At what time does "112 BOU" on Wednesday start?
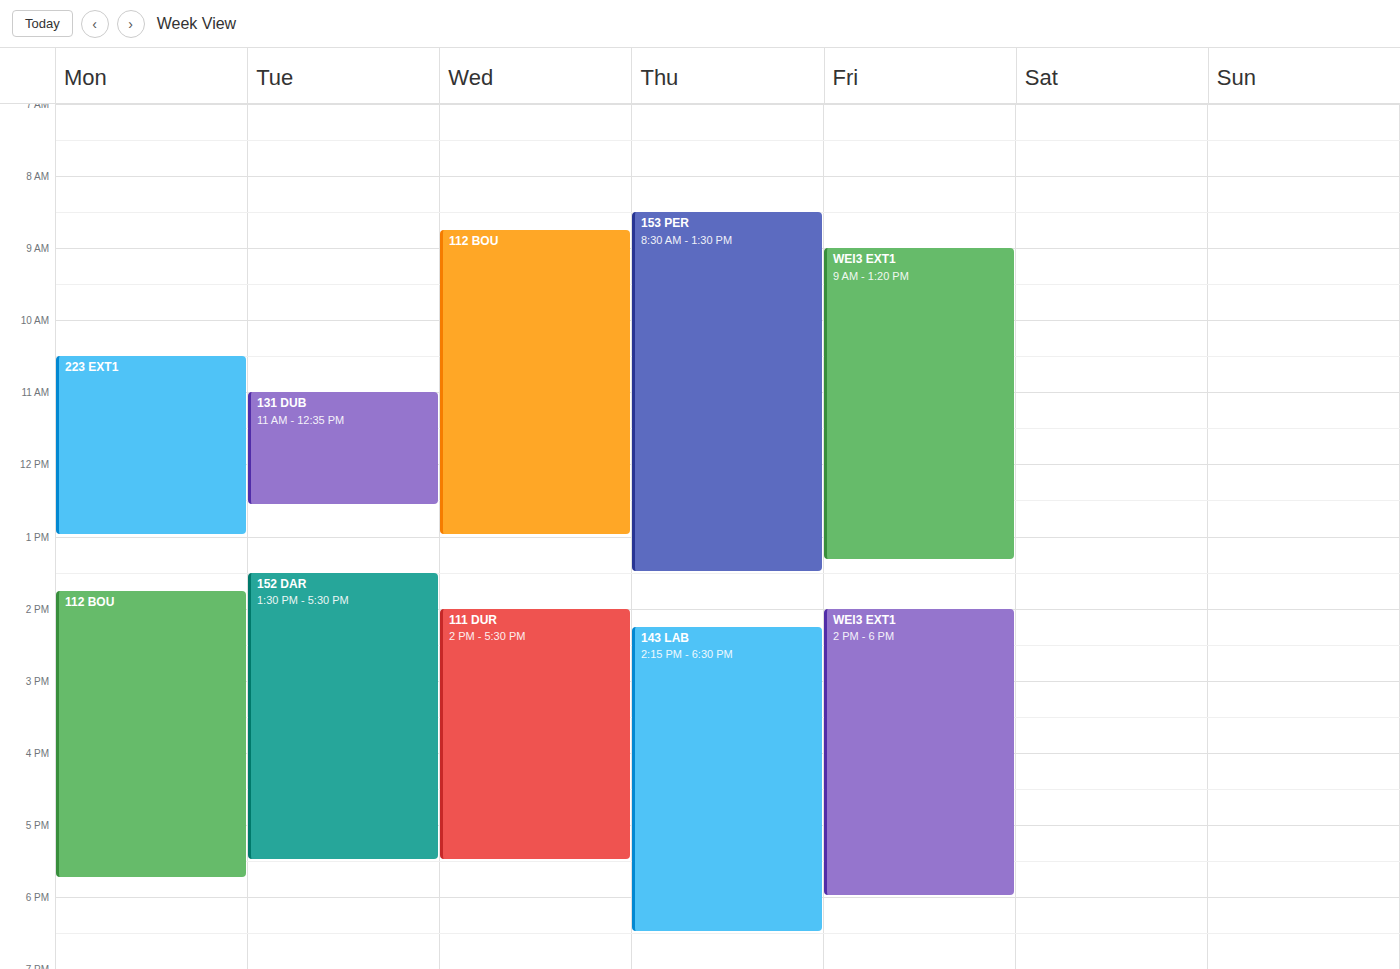
8:45 AM